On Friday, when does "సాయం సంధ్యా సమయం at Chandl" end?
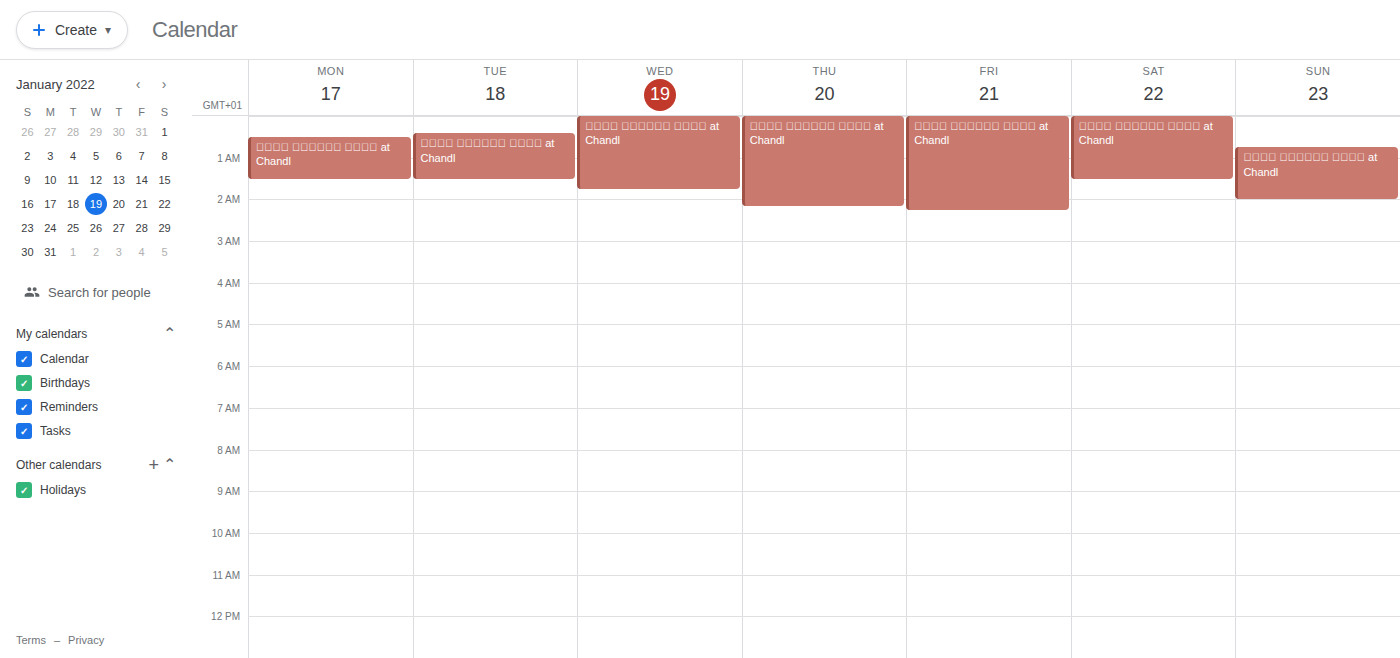
02:15